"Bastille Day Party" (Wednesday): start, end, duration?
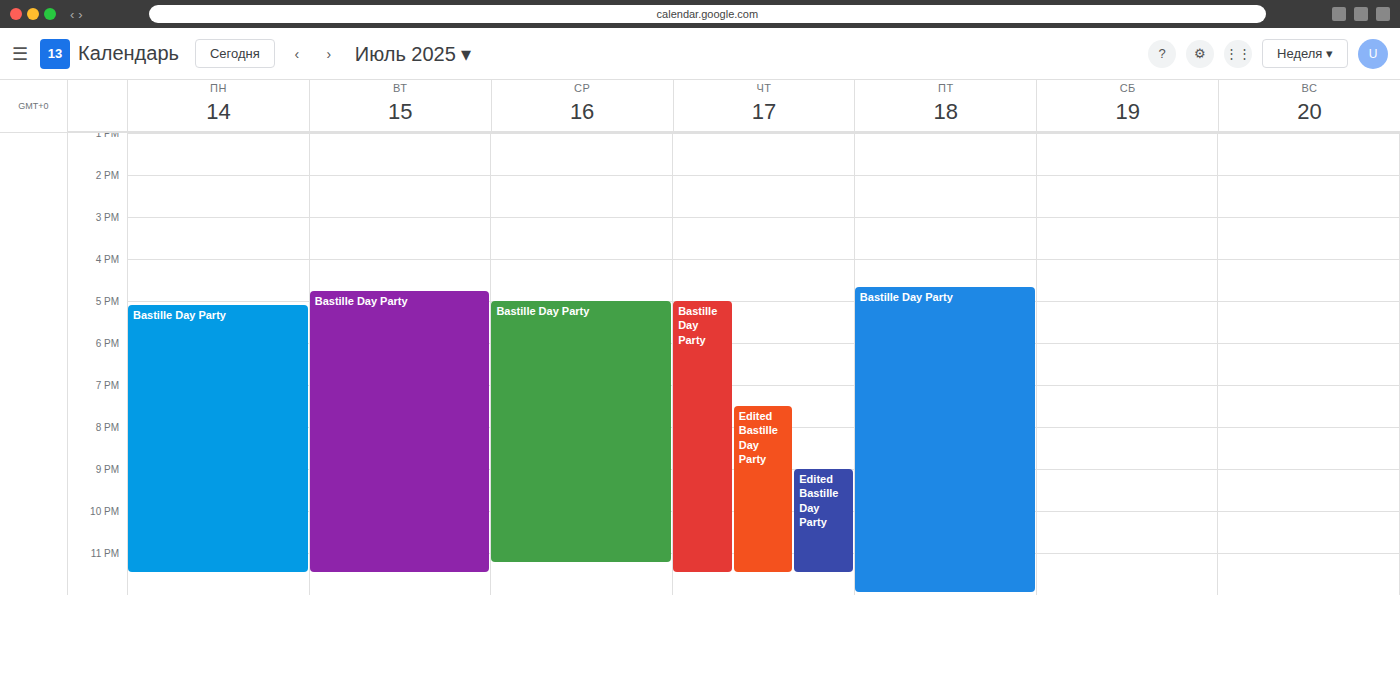
5:00 PM to 11:15 PM, 6 hours 15 minutes